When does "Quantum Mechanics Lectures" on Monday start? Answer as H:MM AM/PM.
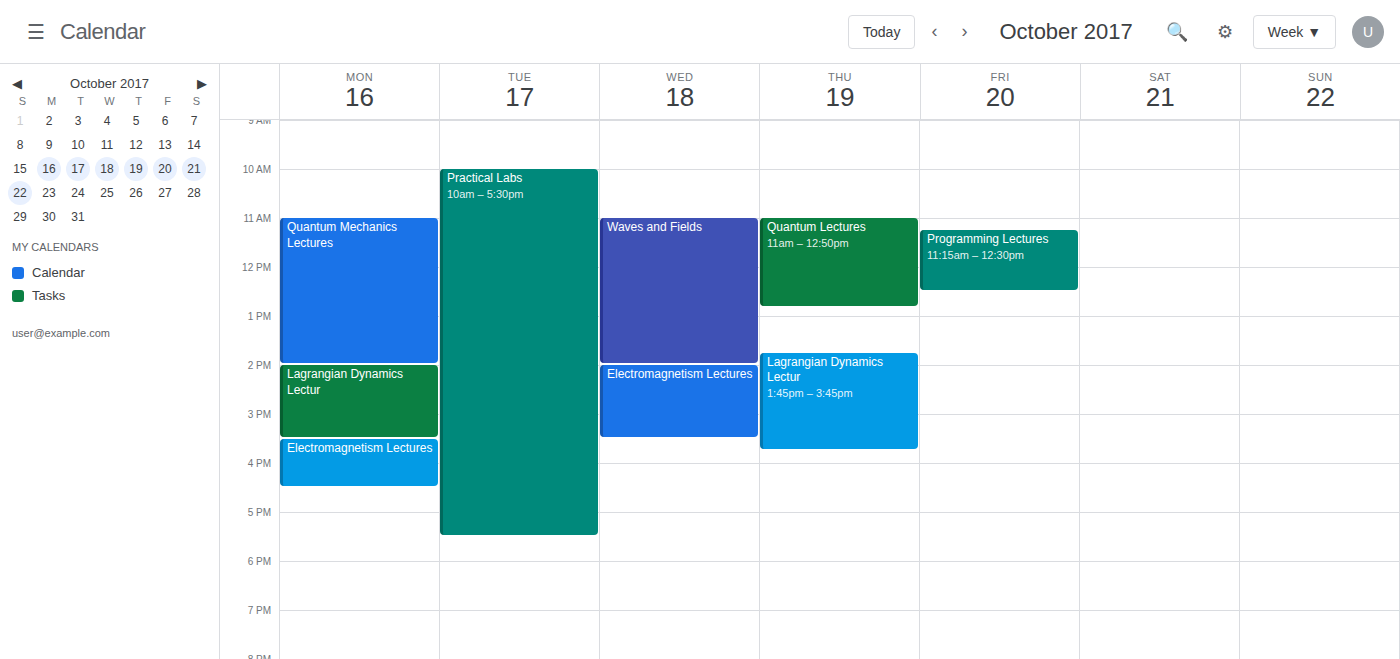
11:00 AM